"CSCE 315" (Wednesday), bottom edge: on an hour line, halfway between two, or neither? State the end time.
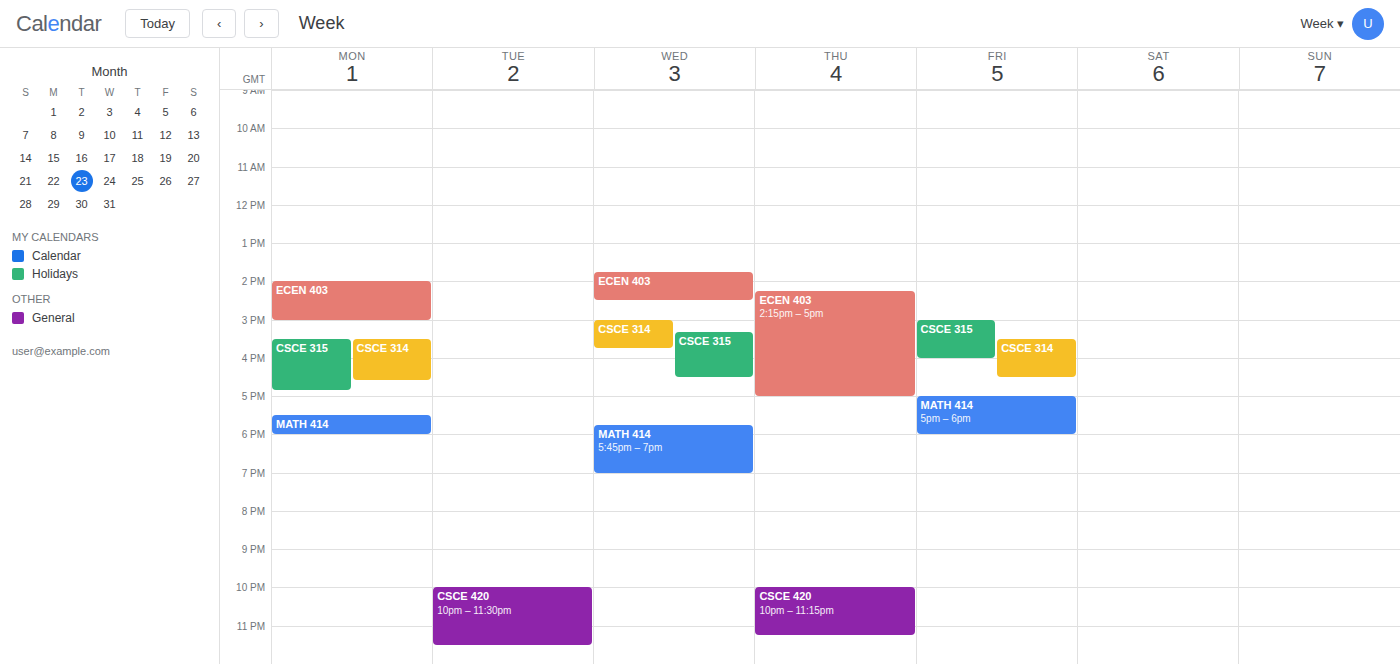
4:30 PM -- halfway between the 4 PM and 5 PM lines.